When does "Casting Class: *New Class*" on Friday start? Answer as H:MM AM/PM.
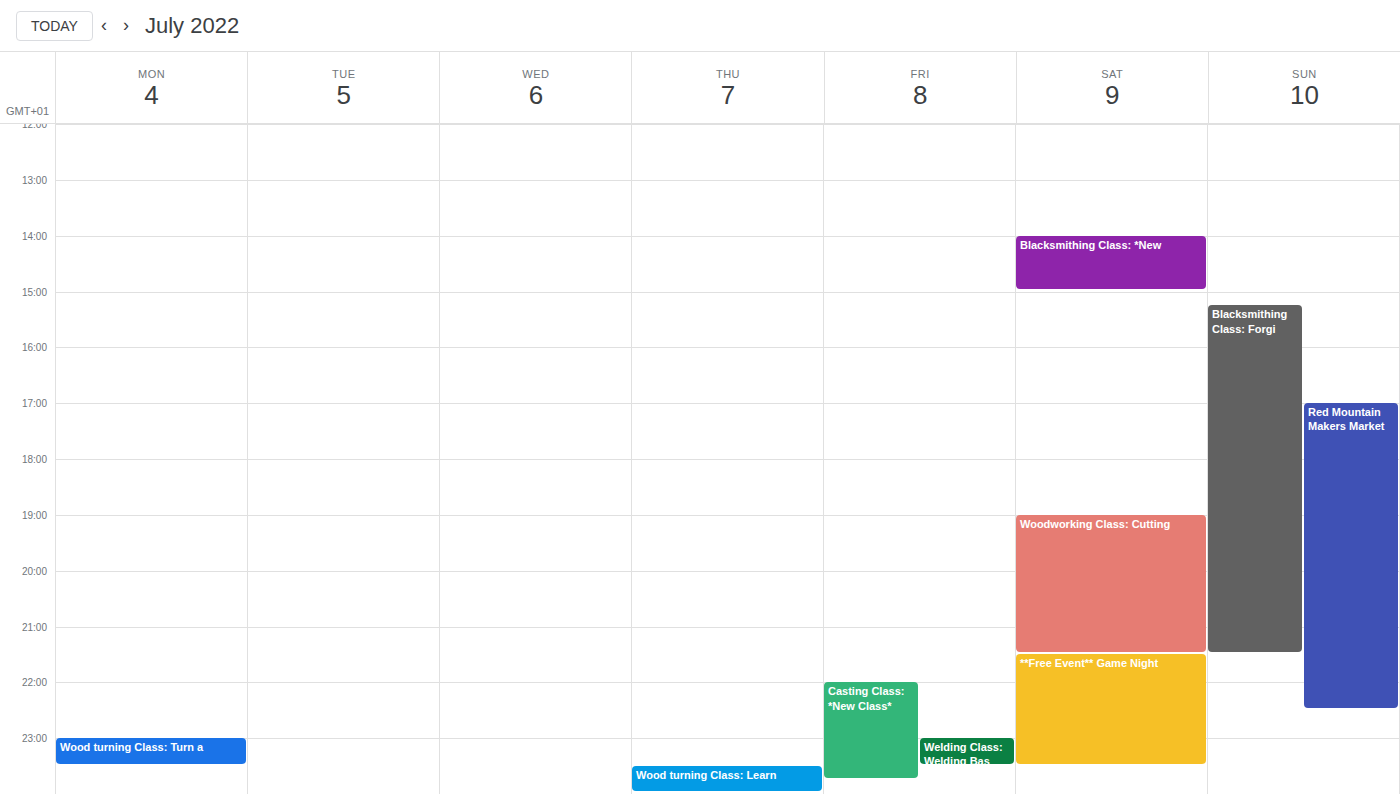
10:00 PM